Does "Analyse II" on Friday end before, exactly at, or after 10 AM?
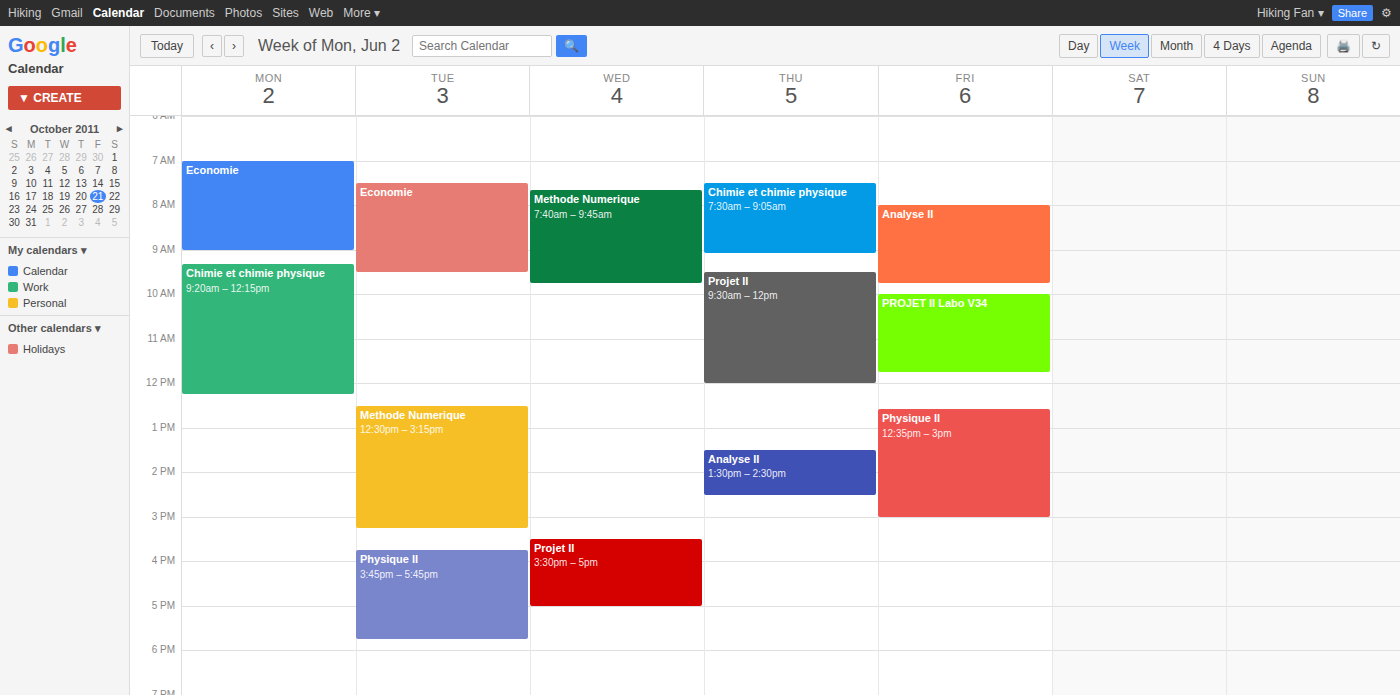
9:45 AM -- before 10 AM, 15 minutes above the 10 AM line.